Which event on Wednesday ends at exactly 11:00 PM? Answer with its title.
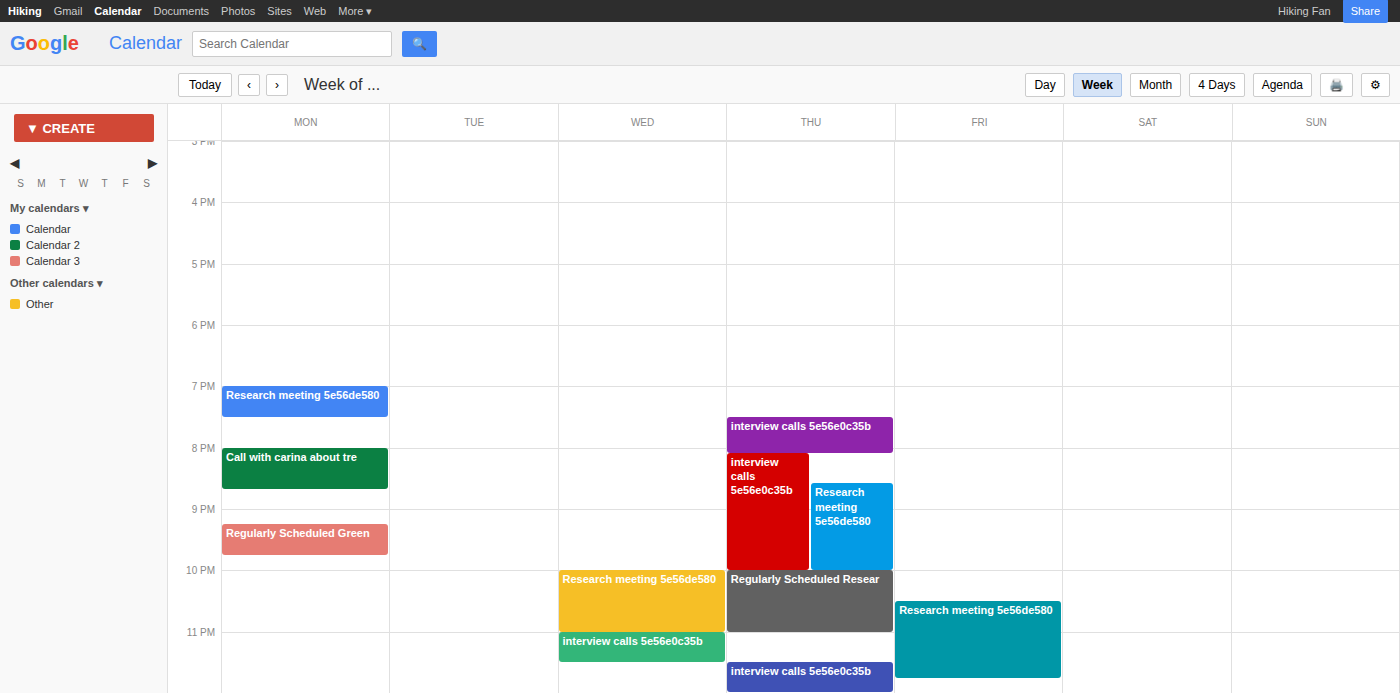
"Research meeting 5e56de580"